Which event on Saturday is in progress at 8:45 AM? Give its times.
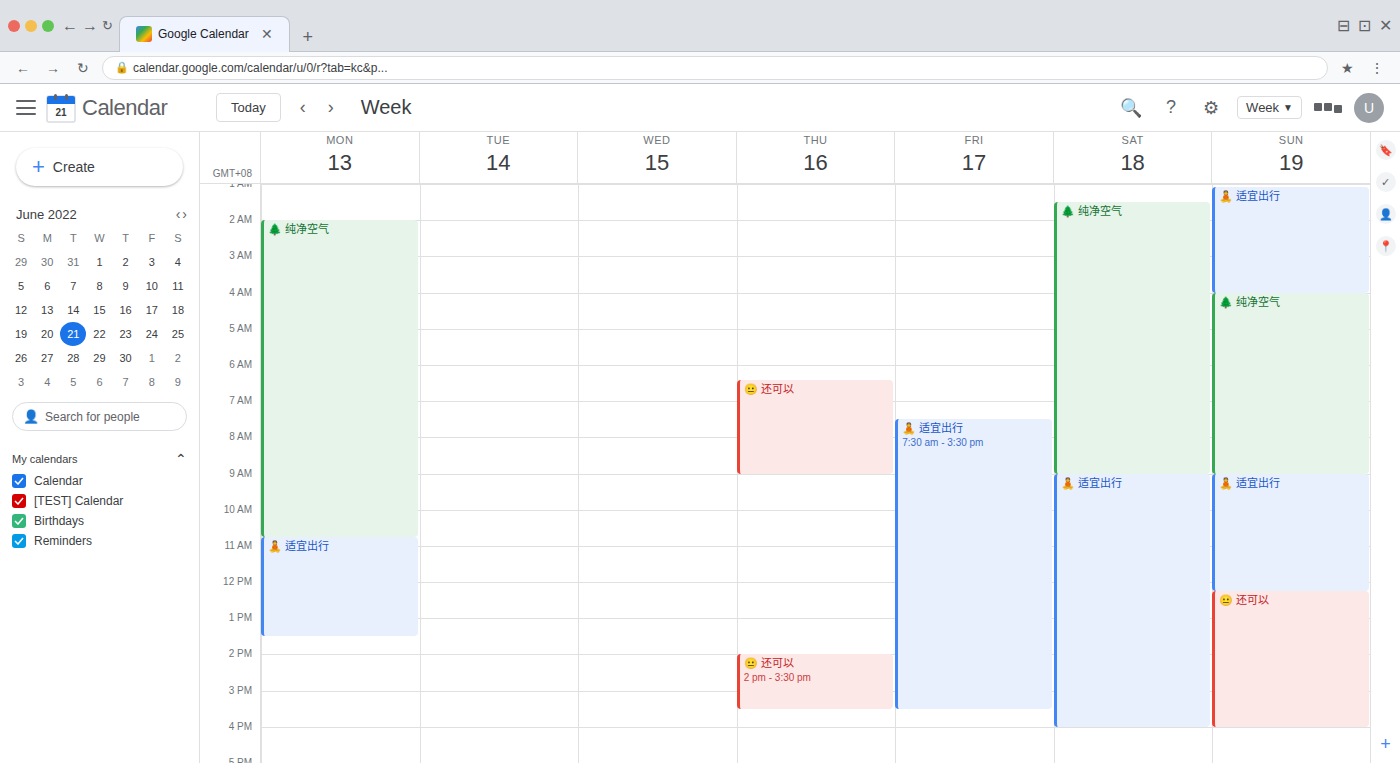
"🌲 纯净空气", 1:30 AM to 9:00 AM